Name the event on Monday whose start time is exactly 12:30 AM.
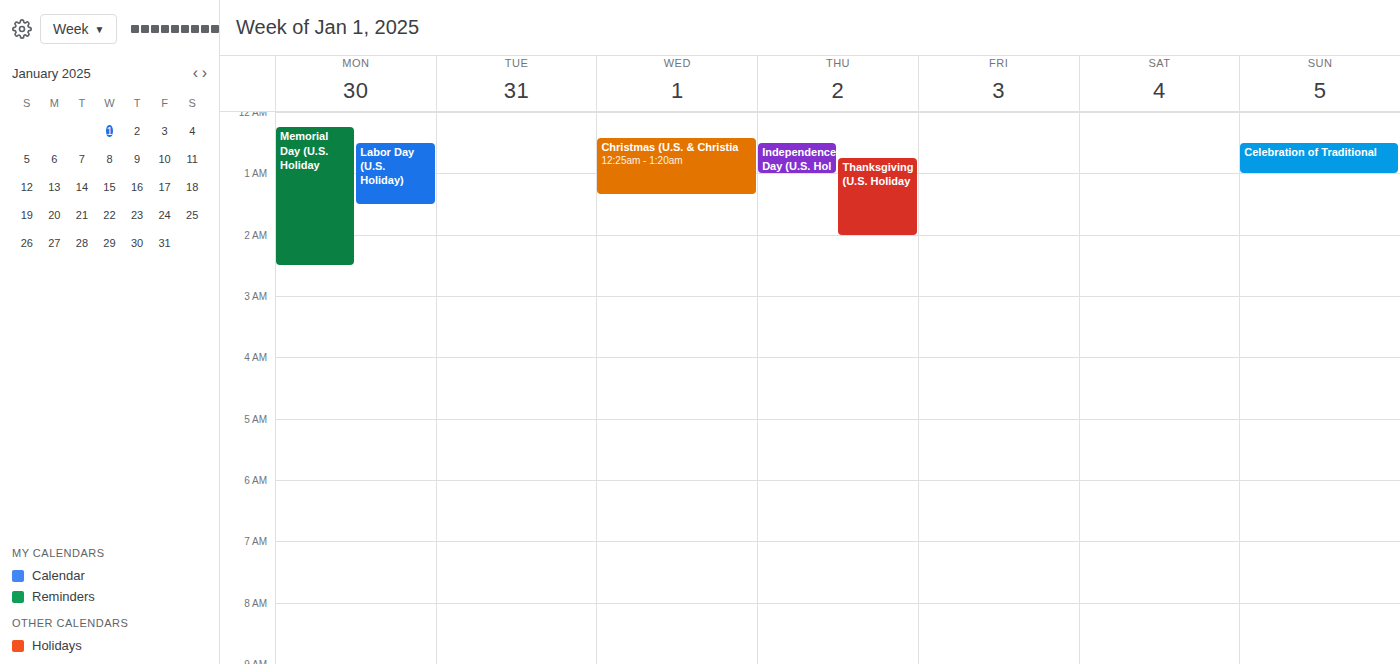
"Labor Day (U.S. Holiday)"